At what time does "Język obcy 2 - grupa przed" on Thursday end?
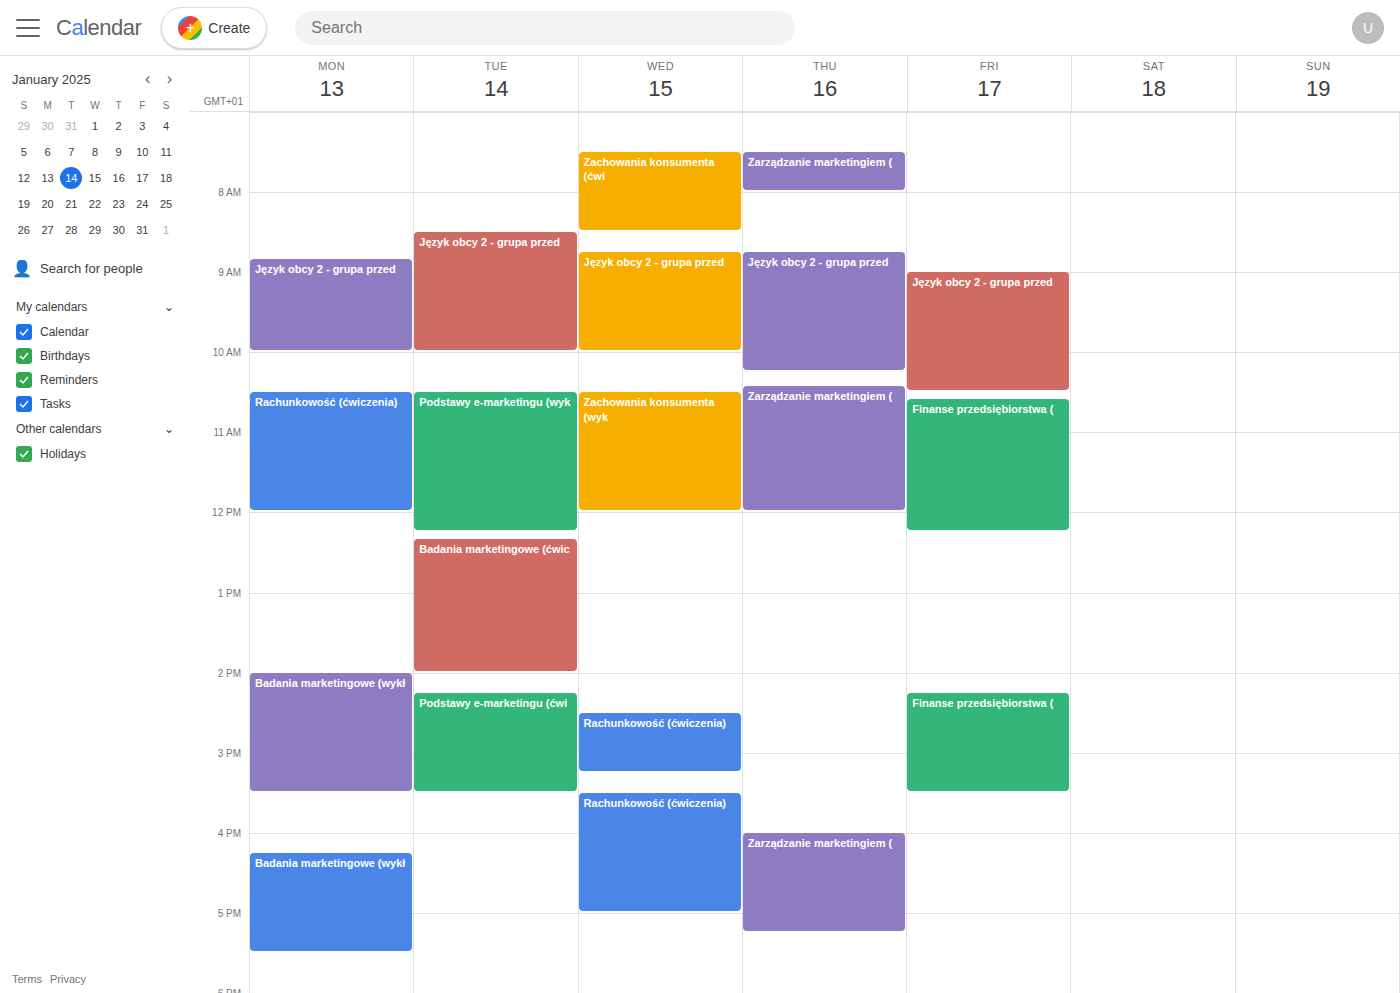
10:15 AM